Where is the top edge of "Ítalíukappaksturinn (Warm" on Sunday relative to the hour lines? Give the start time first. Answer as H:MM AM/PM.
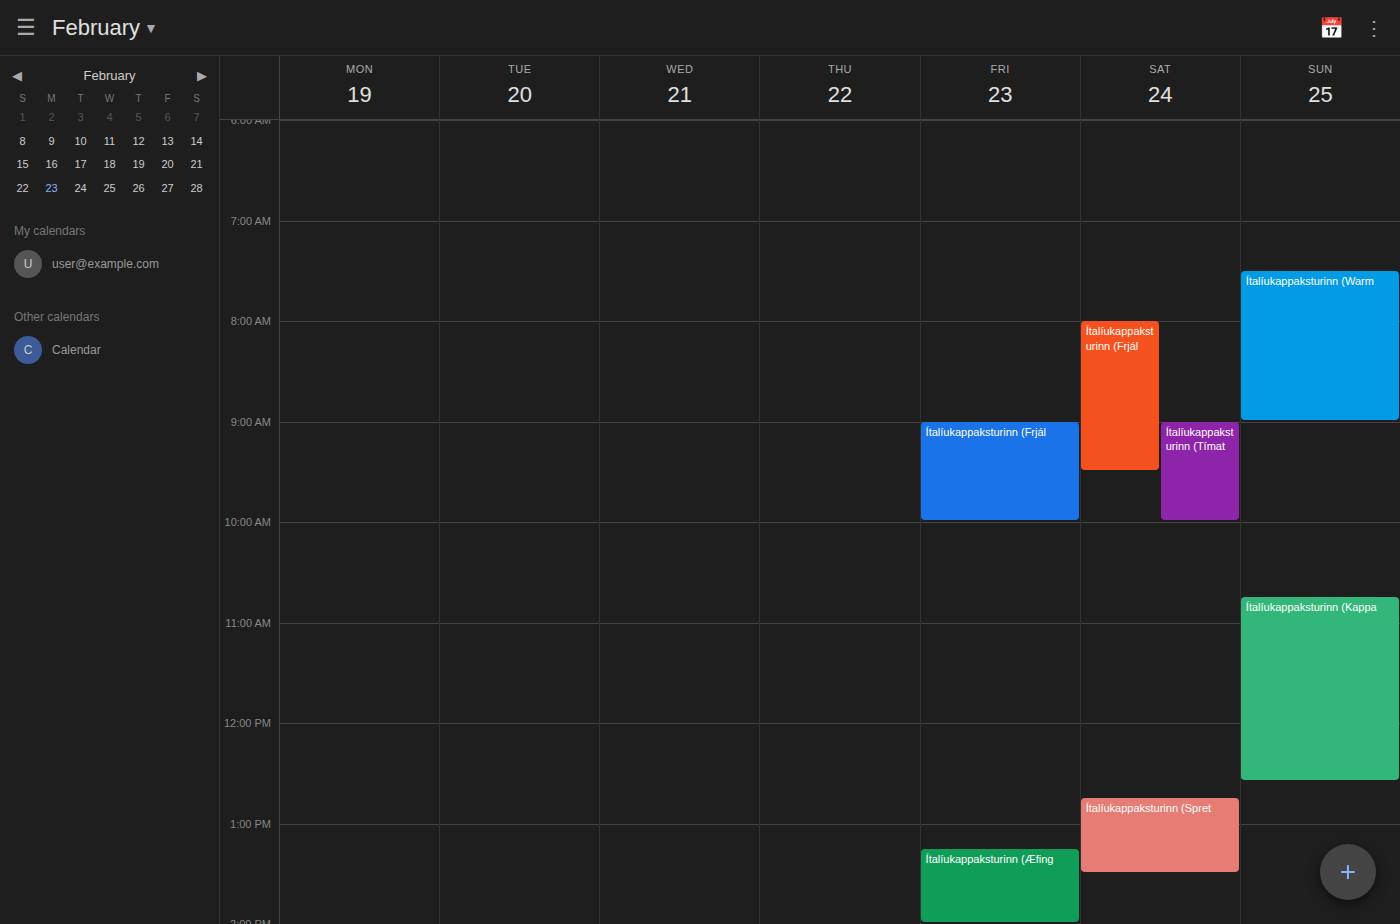
7:30 AM -- halfway between the 7 AM and 8 AM lines.